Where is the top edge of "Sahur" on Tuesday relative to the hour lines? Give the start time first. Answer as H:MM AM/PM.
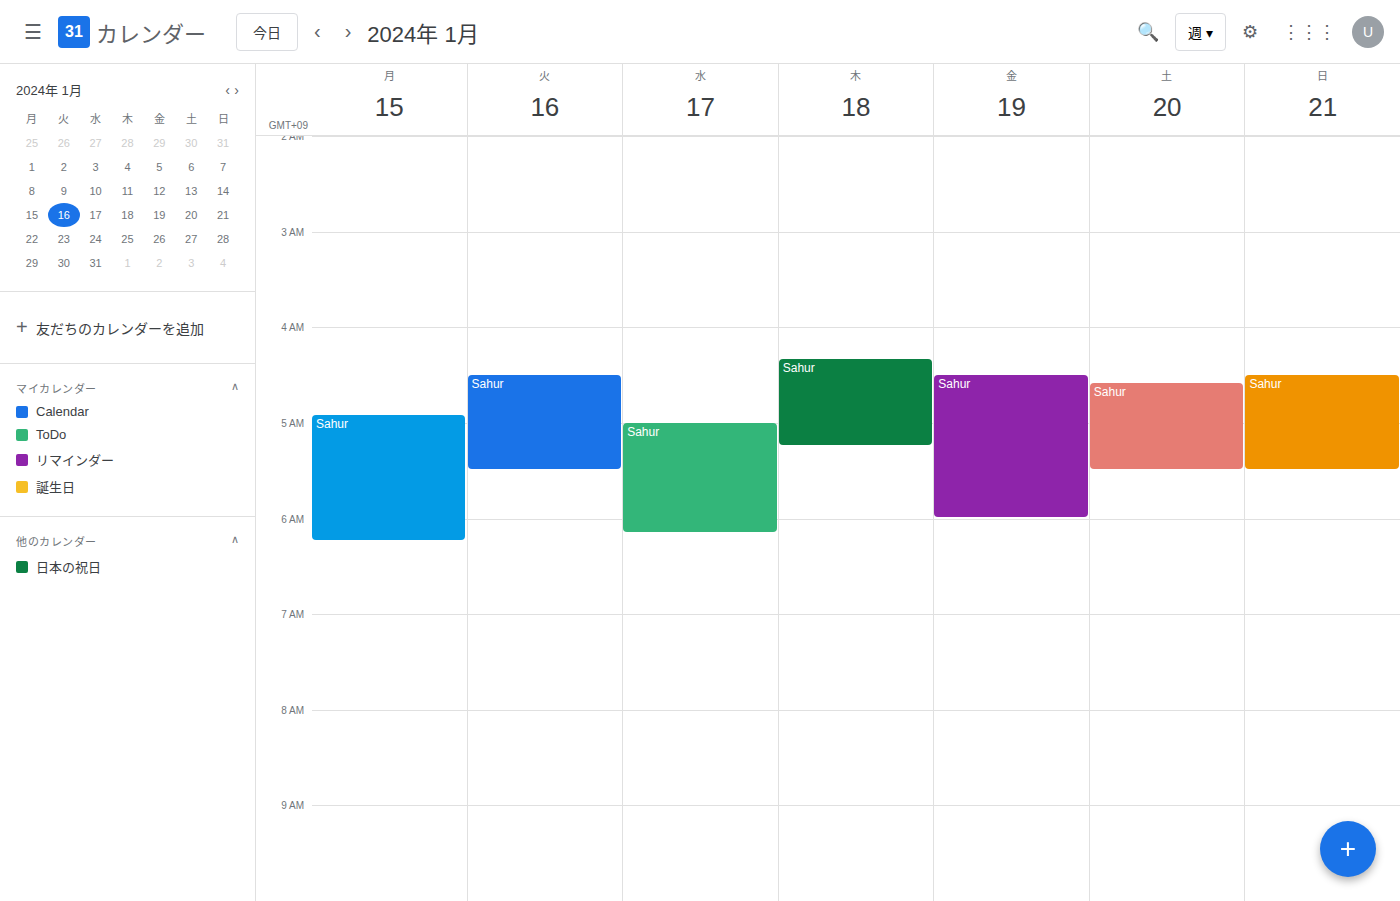
4:30 AM -- halfway between the 4 AM and 5 AM lines.